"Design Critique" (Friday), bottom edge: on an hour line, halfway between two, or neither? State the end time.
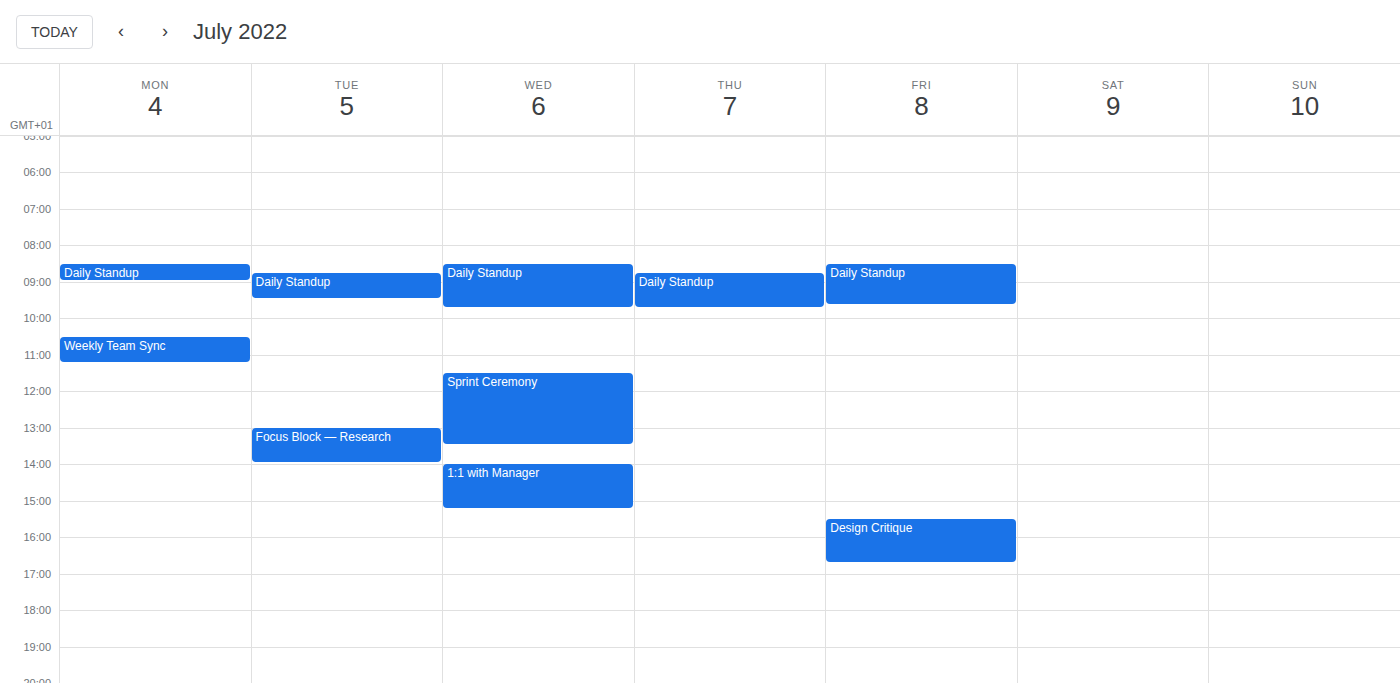
4:45 PM -- neither: three quarters of the way from the 4 PM line to the 5 PM line.